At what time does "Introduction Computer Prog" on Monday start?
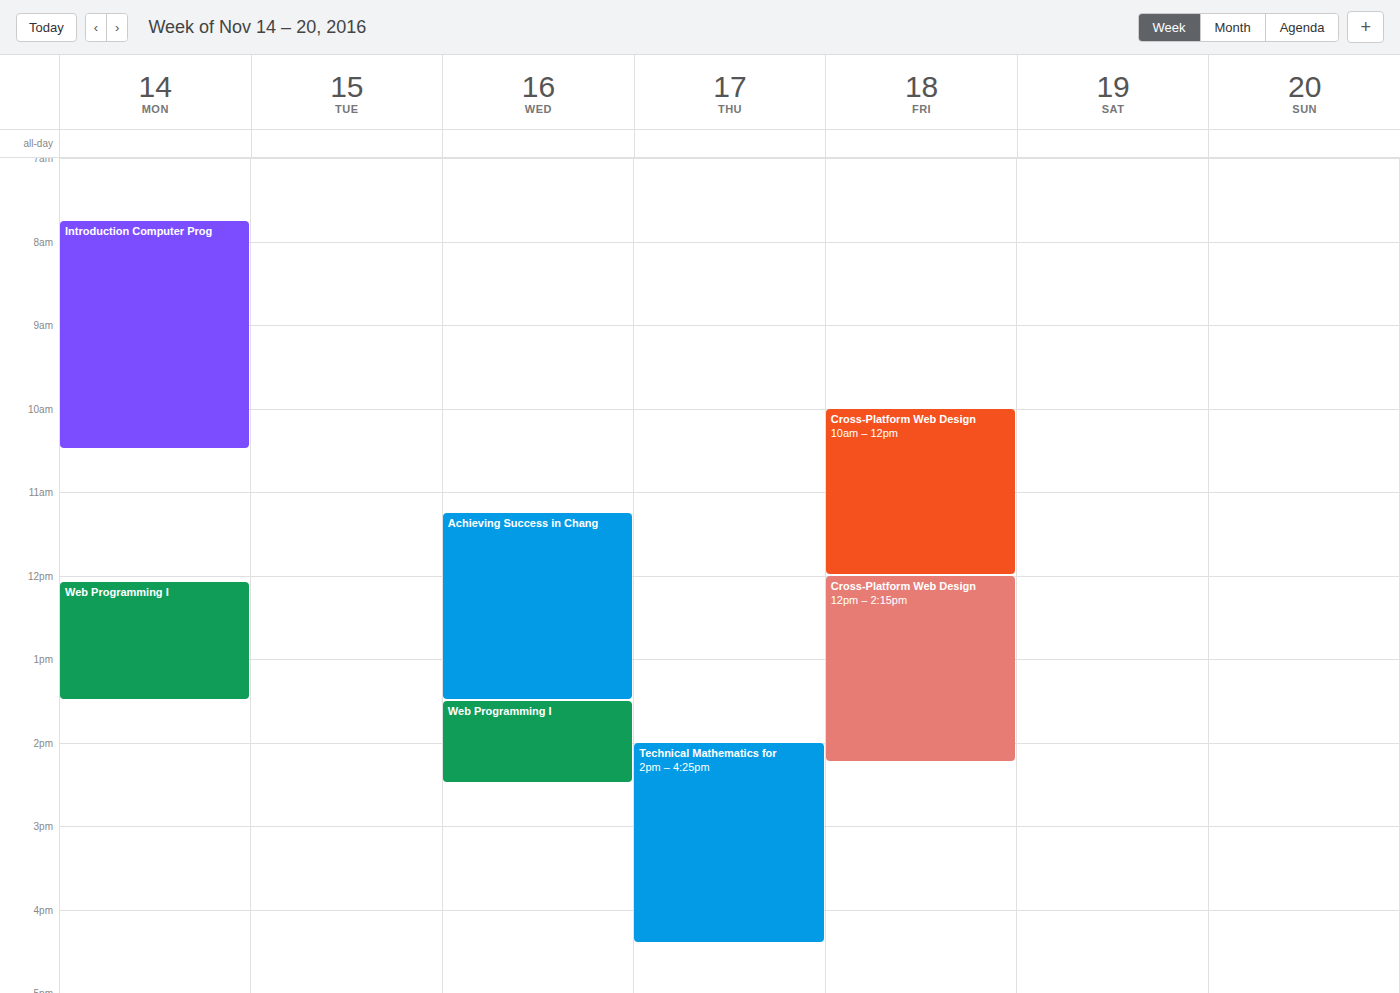
7:45 AM